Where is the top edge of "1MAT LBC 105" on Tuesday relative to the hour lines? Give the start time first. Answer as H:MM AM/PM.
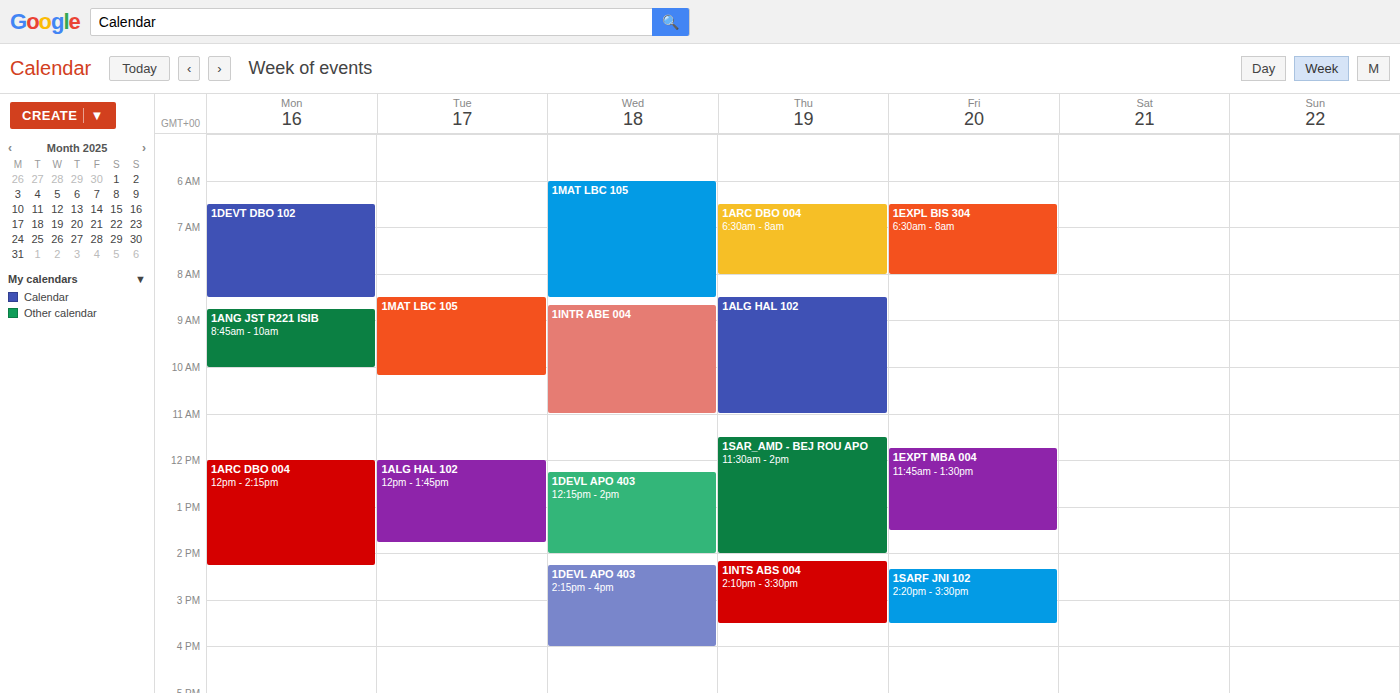
8:30 AM -- halfway between the 8 AM and 9 AM lines.